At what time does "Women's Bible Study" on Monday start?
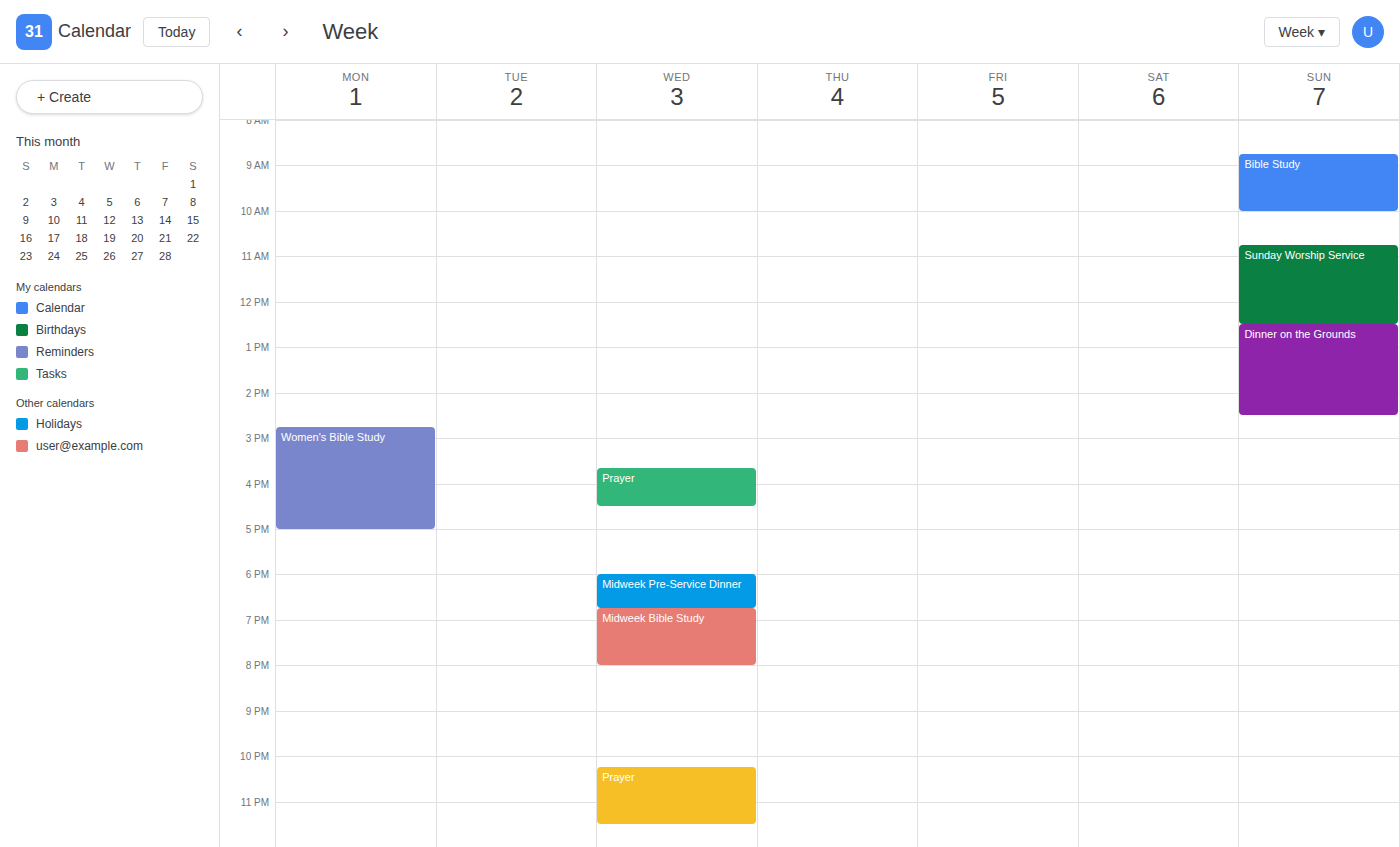
2:45 PM